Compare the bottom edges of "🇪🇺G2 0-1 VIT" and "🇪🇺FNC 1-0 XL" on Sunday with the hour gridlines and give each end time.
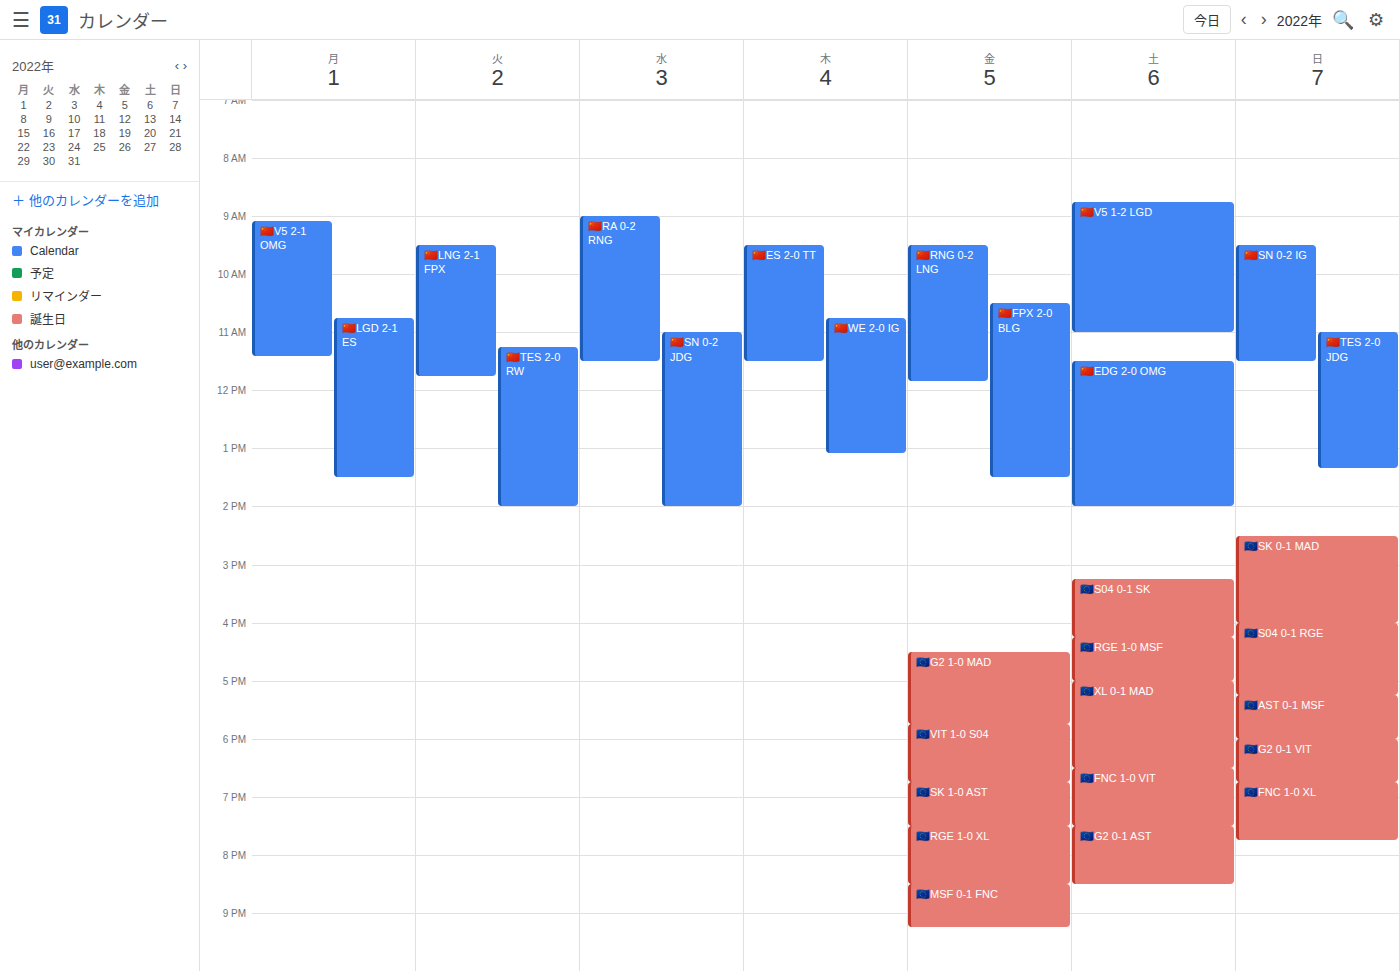
"🇪🇺G2 0-1 VIT": 18:45, neither: three quarters of the way from the 18:00 line to the 19:00 line. "🇪🇺FNC 1-0 XL": 19:45, neither: three quarters of the way from the 19:00 line to the 20:00 line.